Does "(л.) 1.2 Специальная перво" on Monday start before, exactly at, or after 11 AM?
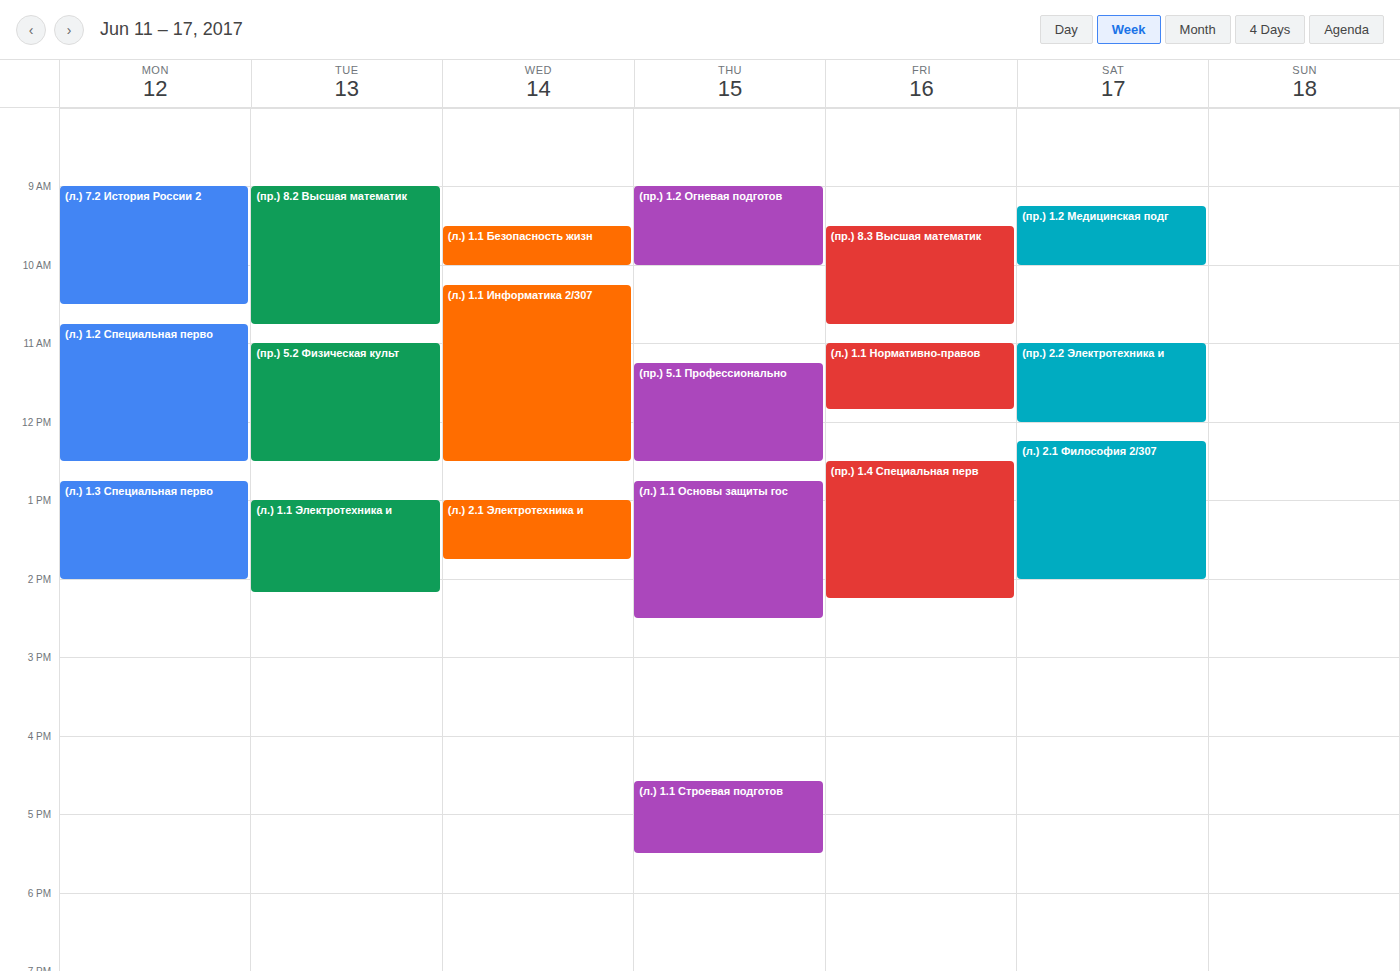
10:45 AM -- before 11 AM, 15 minutes above the 11 AM line.